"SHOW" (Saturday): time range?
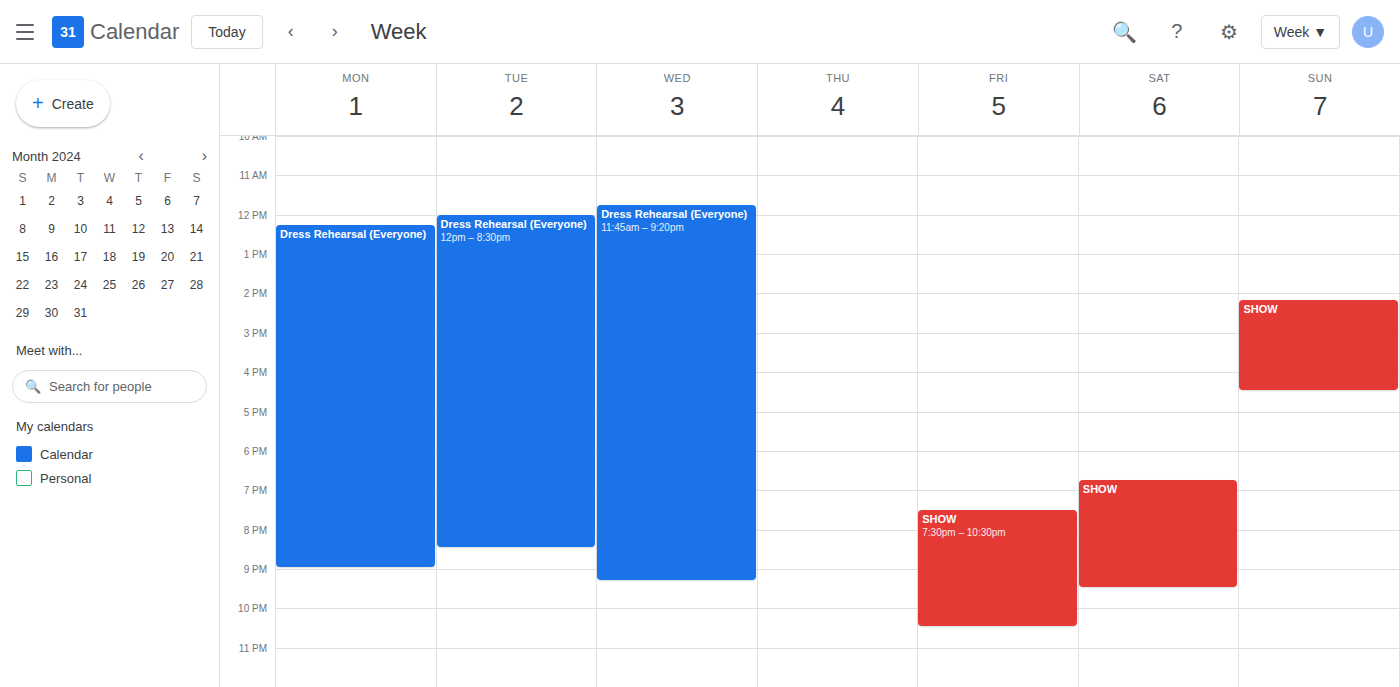
6:45 PM to 9:30 PM